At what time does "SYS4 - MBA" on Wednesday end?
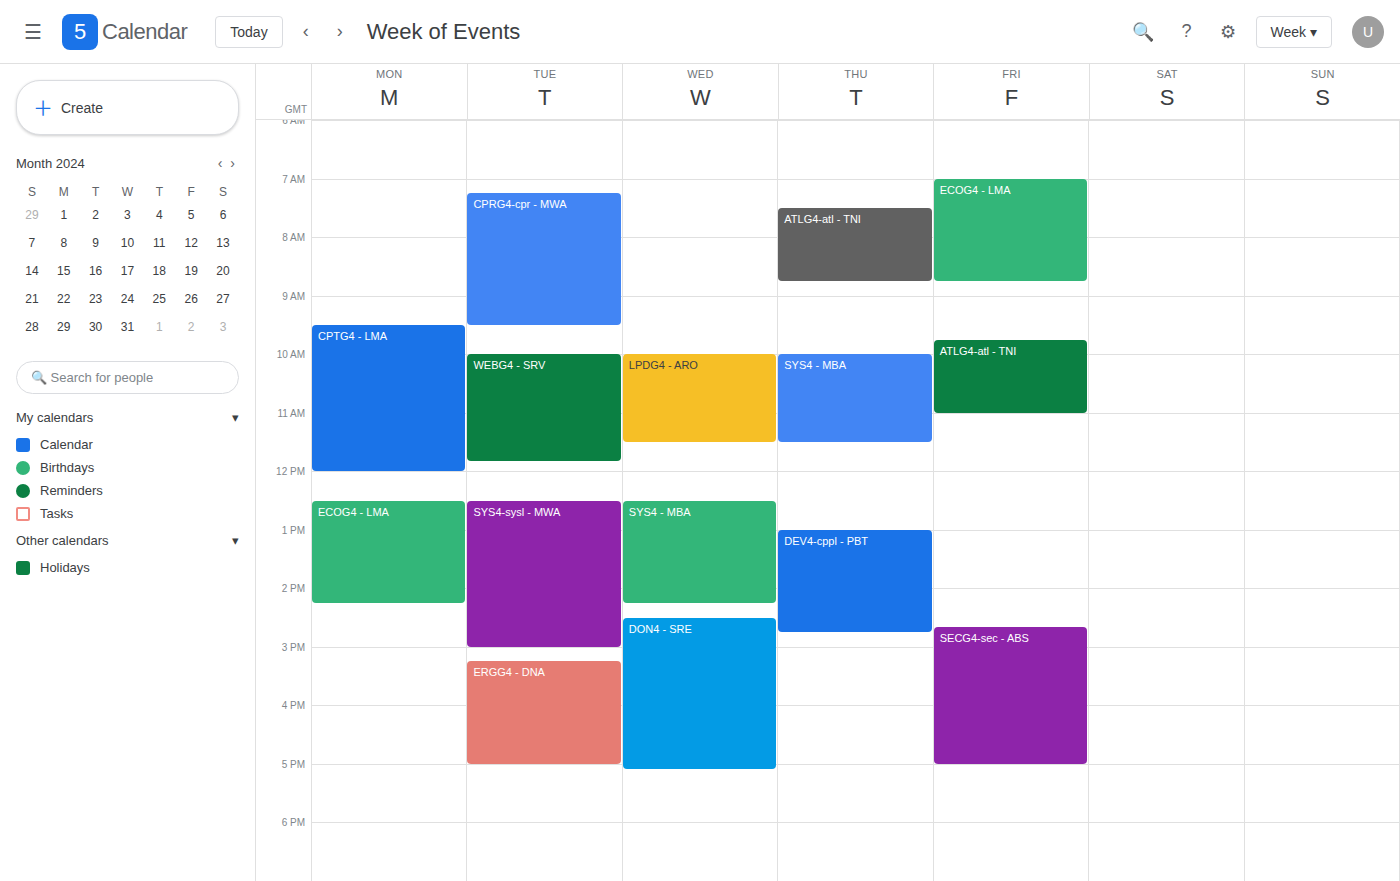
2:15 PM